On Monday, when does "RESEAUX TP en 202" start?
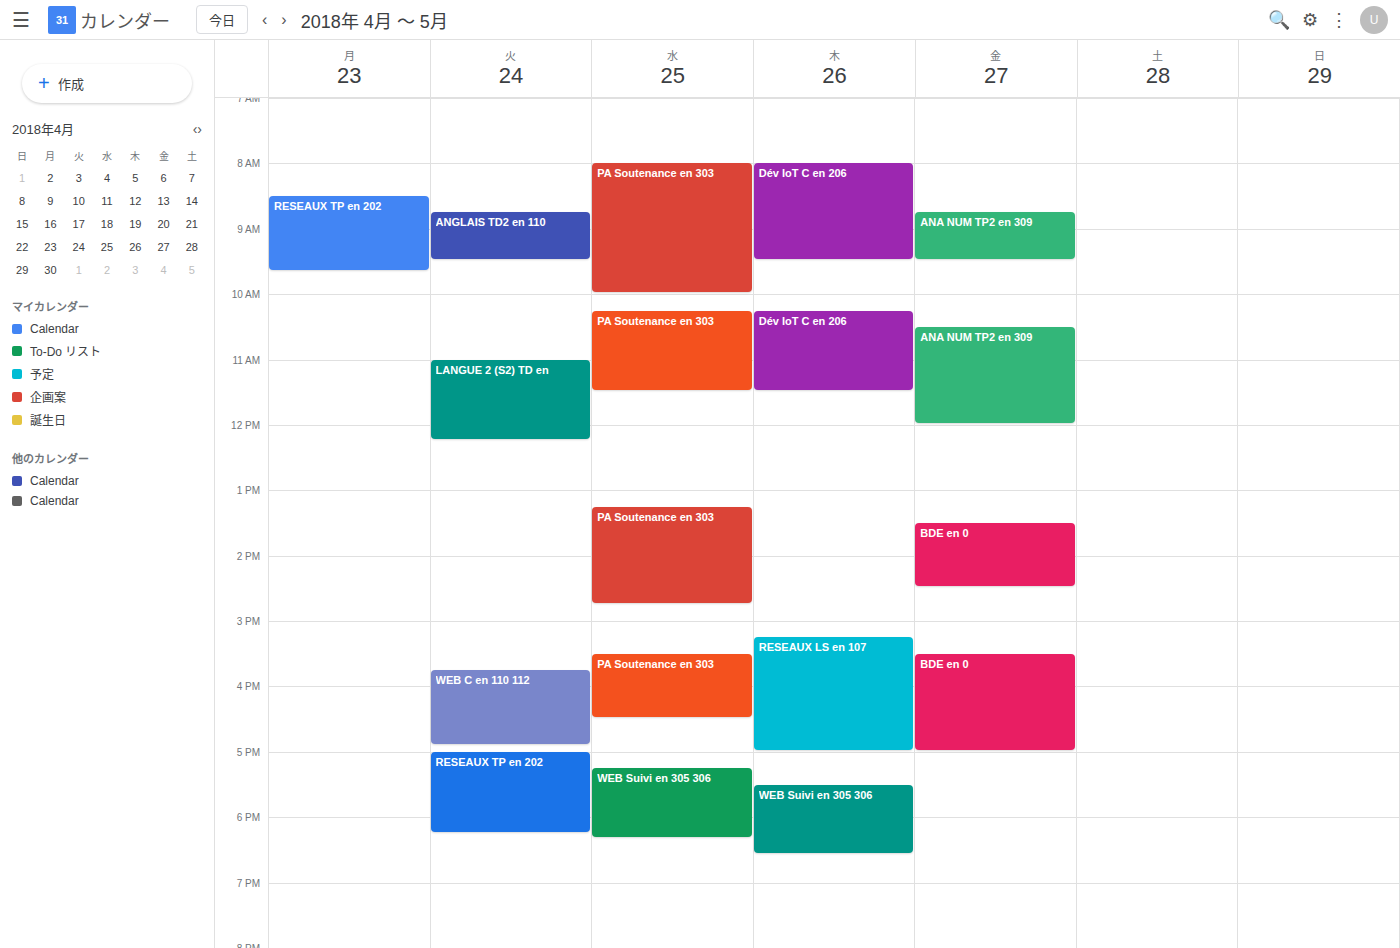
08:30